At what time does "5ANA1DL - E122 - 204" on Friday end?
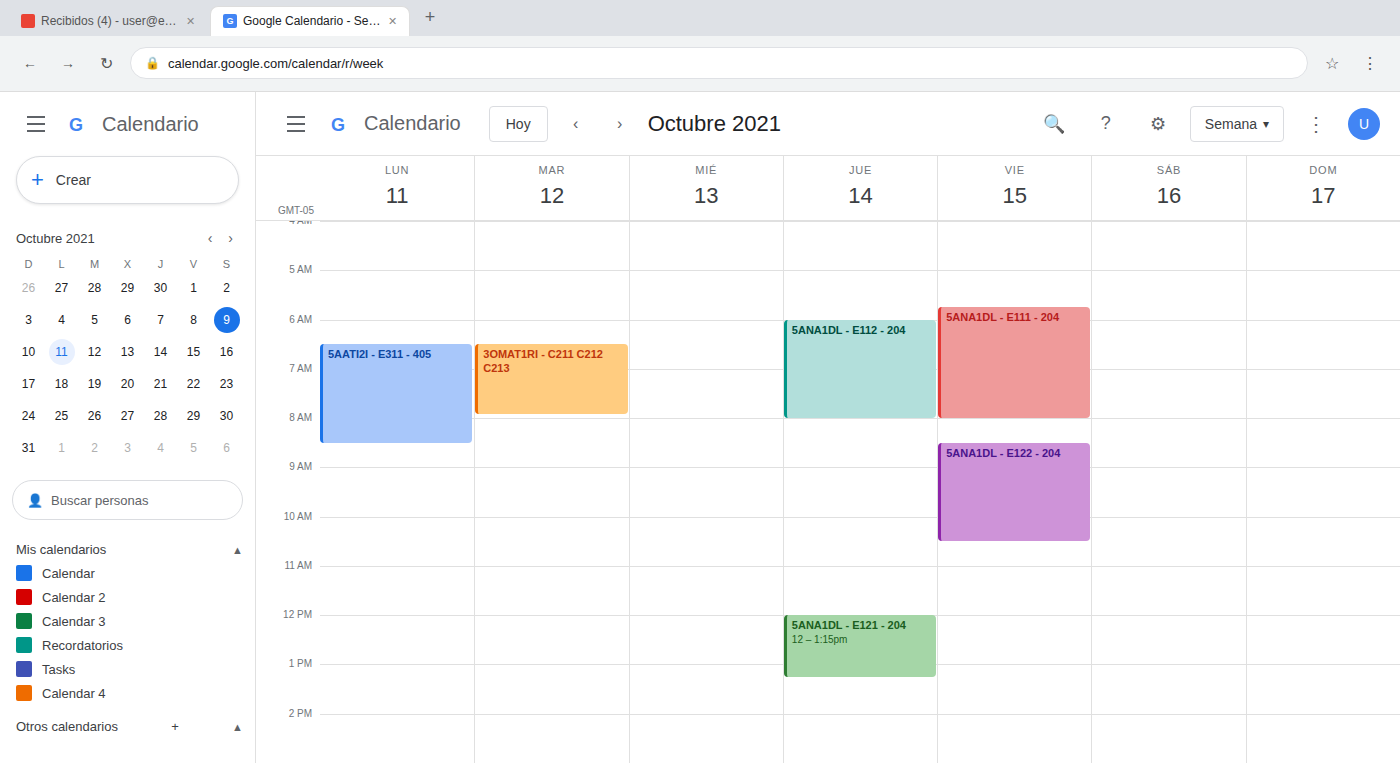
10:30 AM